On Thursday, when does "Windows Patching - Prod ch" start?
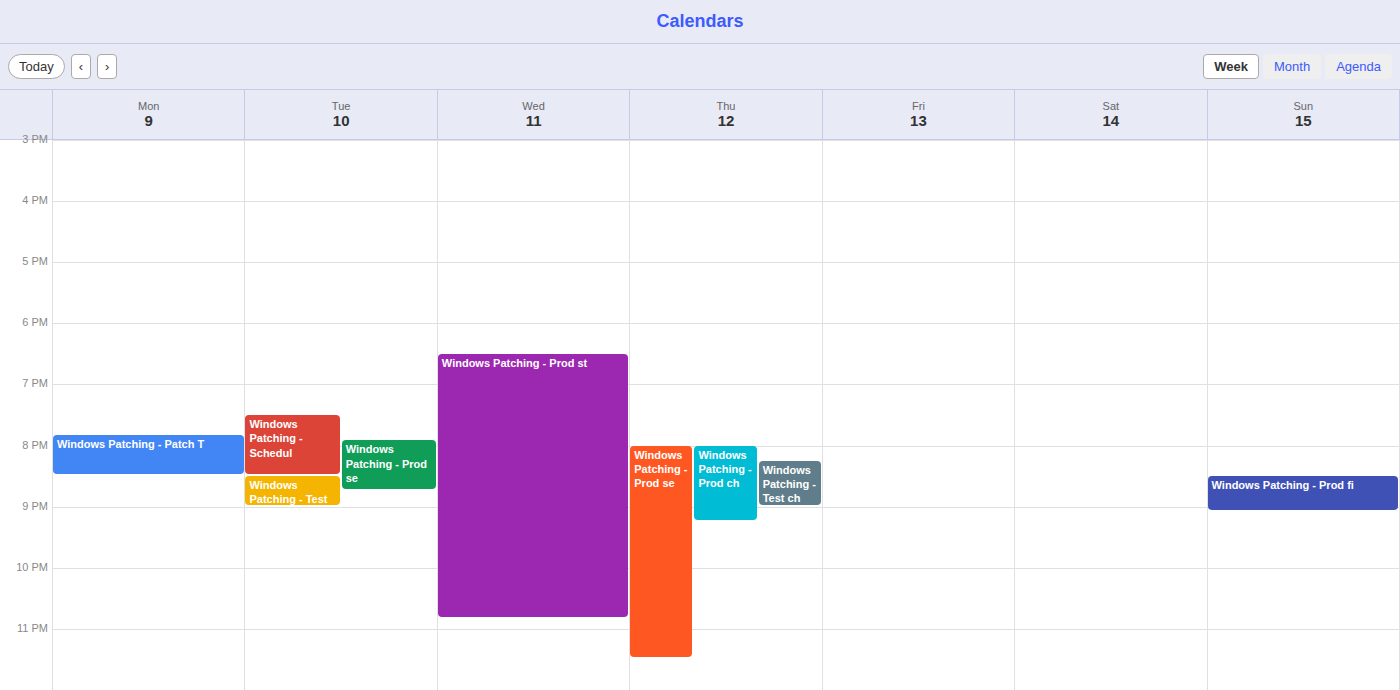
8:00 PM